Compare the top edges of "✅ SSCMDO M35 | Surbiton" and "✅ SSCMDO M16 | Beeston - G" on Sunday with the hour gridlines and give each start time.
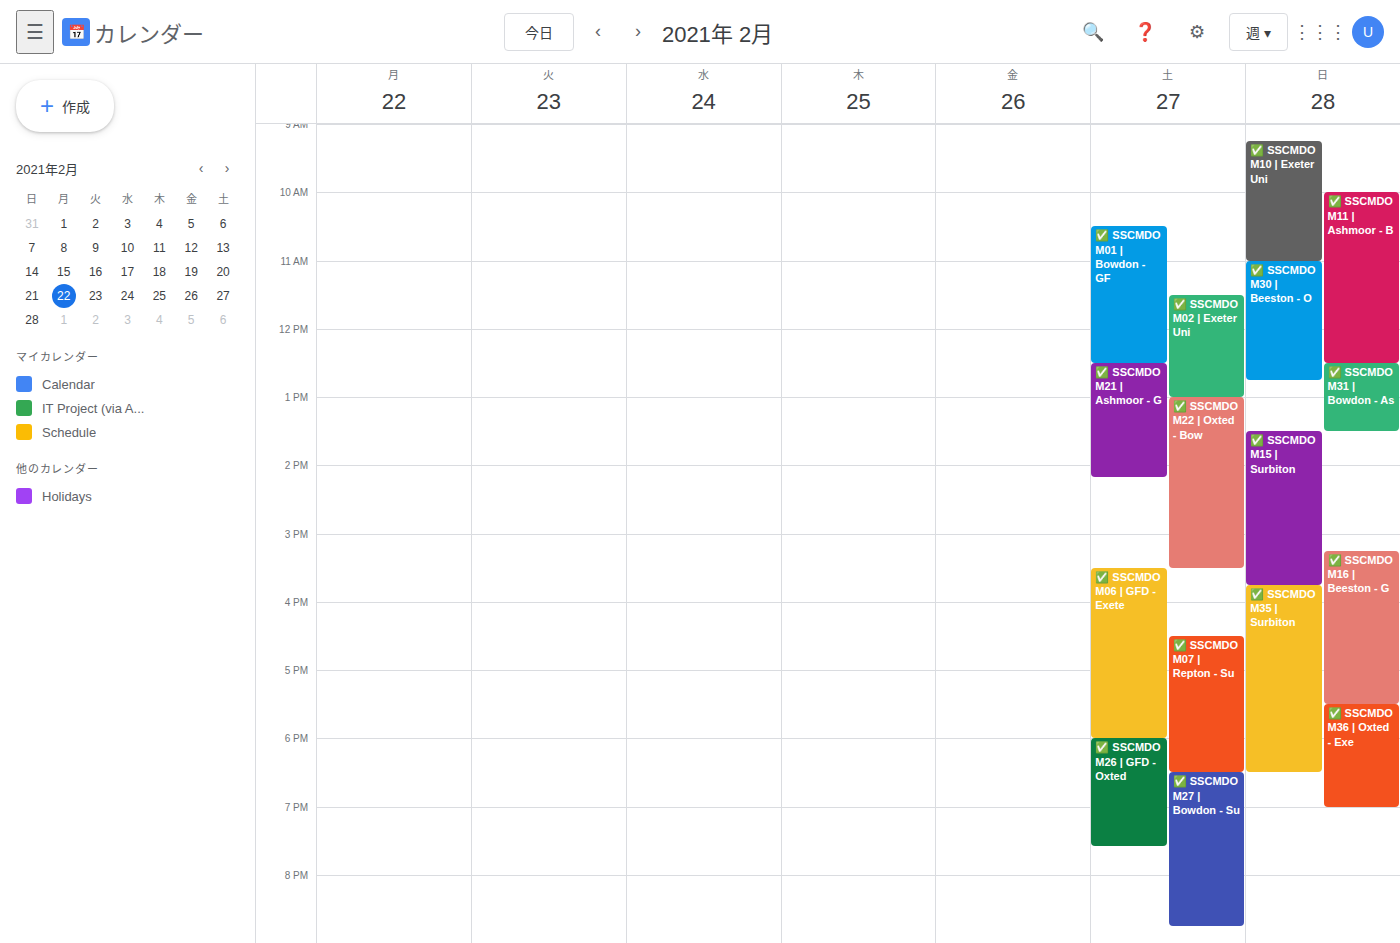
"✅ SSCMDO M35 | Surbiton": 3:45 PM, neither: three quarters of the way from the 3 PM line to the 4 PM line. "✅ SSCMDO M16 | Beeston - G": 3:15 PM, neither: a quarter of the way from the 3 PM line to the 4 PM line.